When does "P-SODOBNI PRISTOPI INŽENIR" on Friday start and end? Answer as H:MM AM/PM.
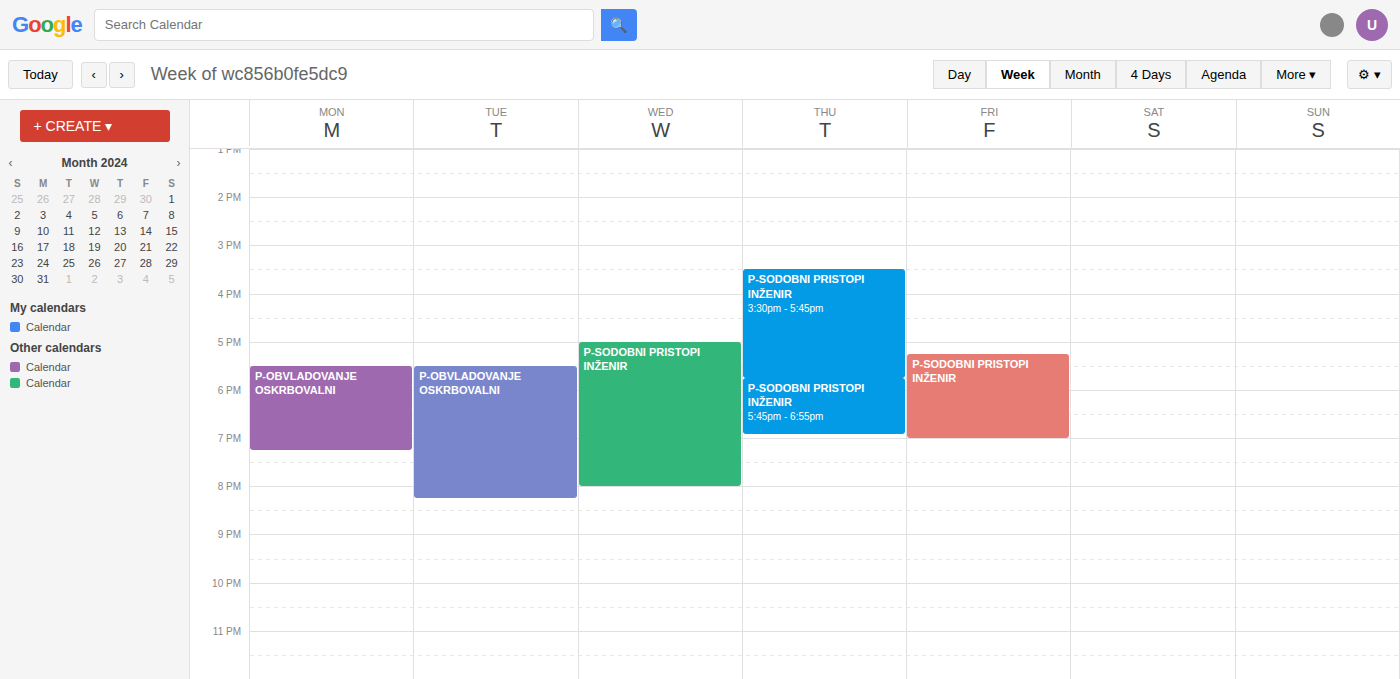
5:15 PM to 7:00 PM